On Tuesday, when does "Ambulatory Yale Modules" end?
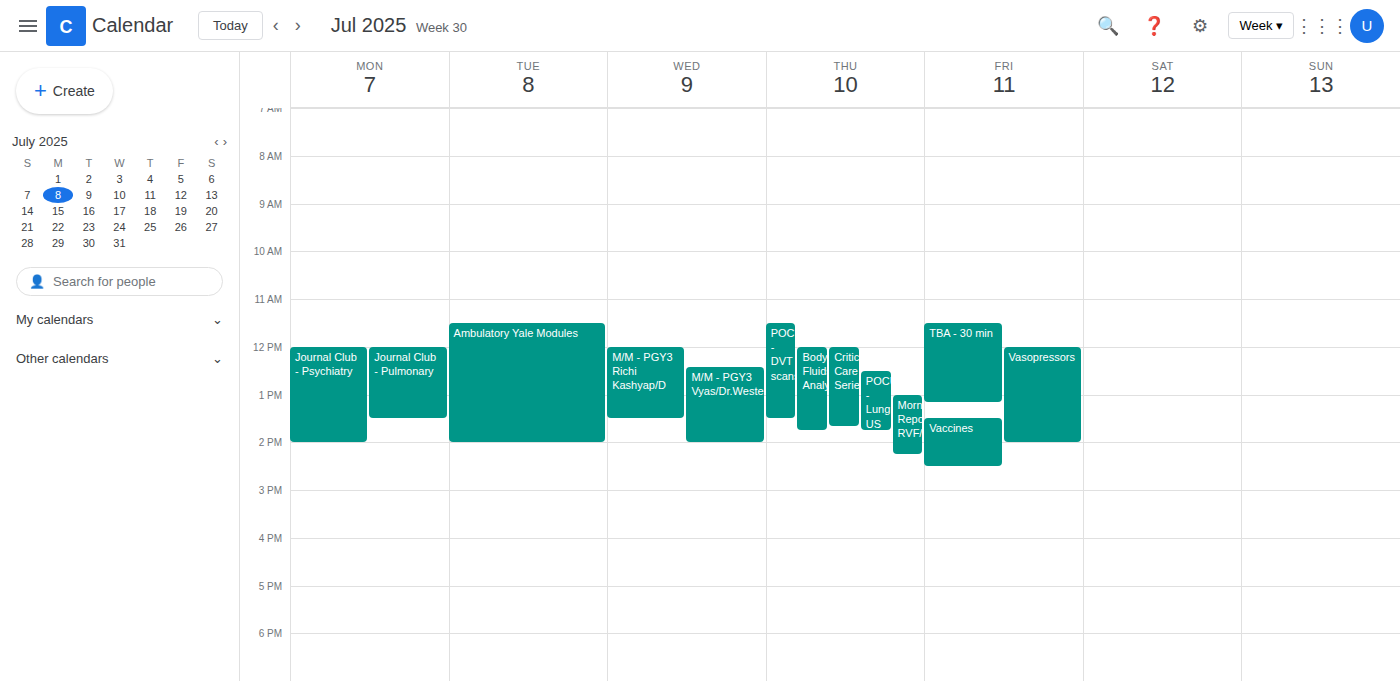
2:00 PM